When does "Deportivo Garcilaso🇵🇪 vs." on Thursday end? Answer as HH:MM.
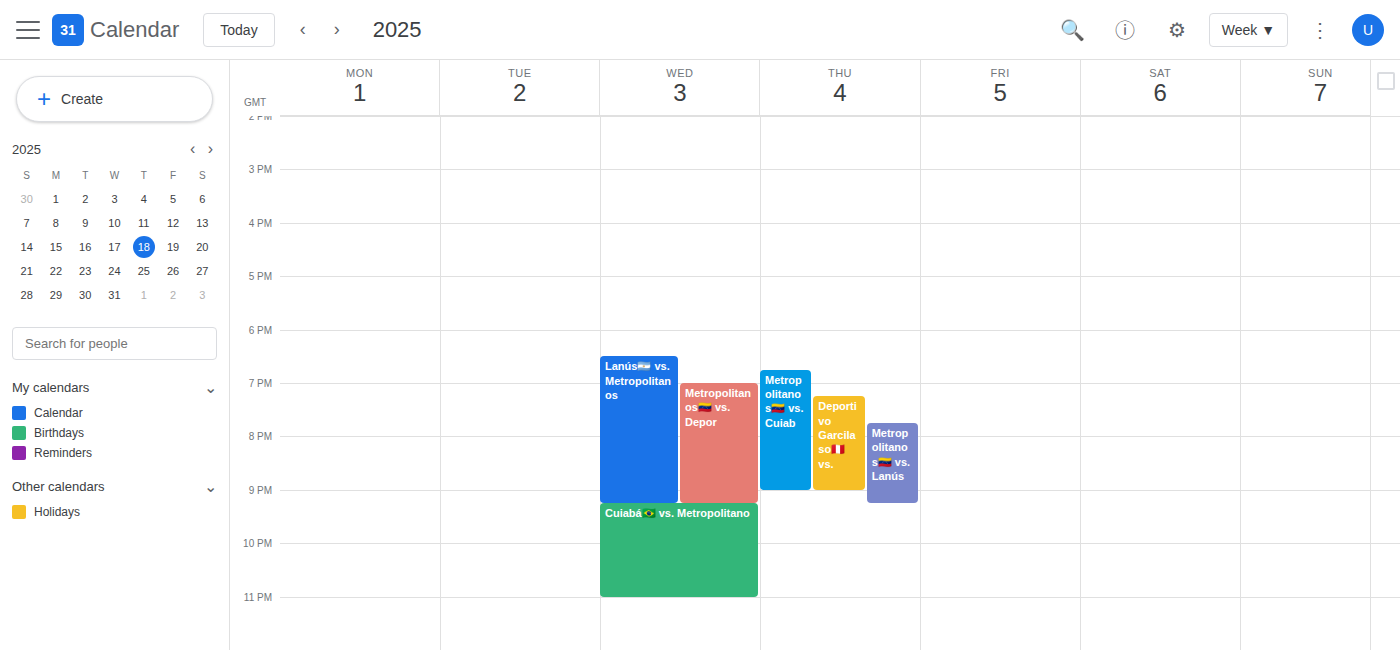
21:00